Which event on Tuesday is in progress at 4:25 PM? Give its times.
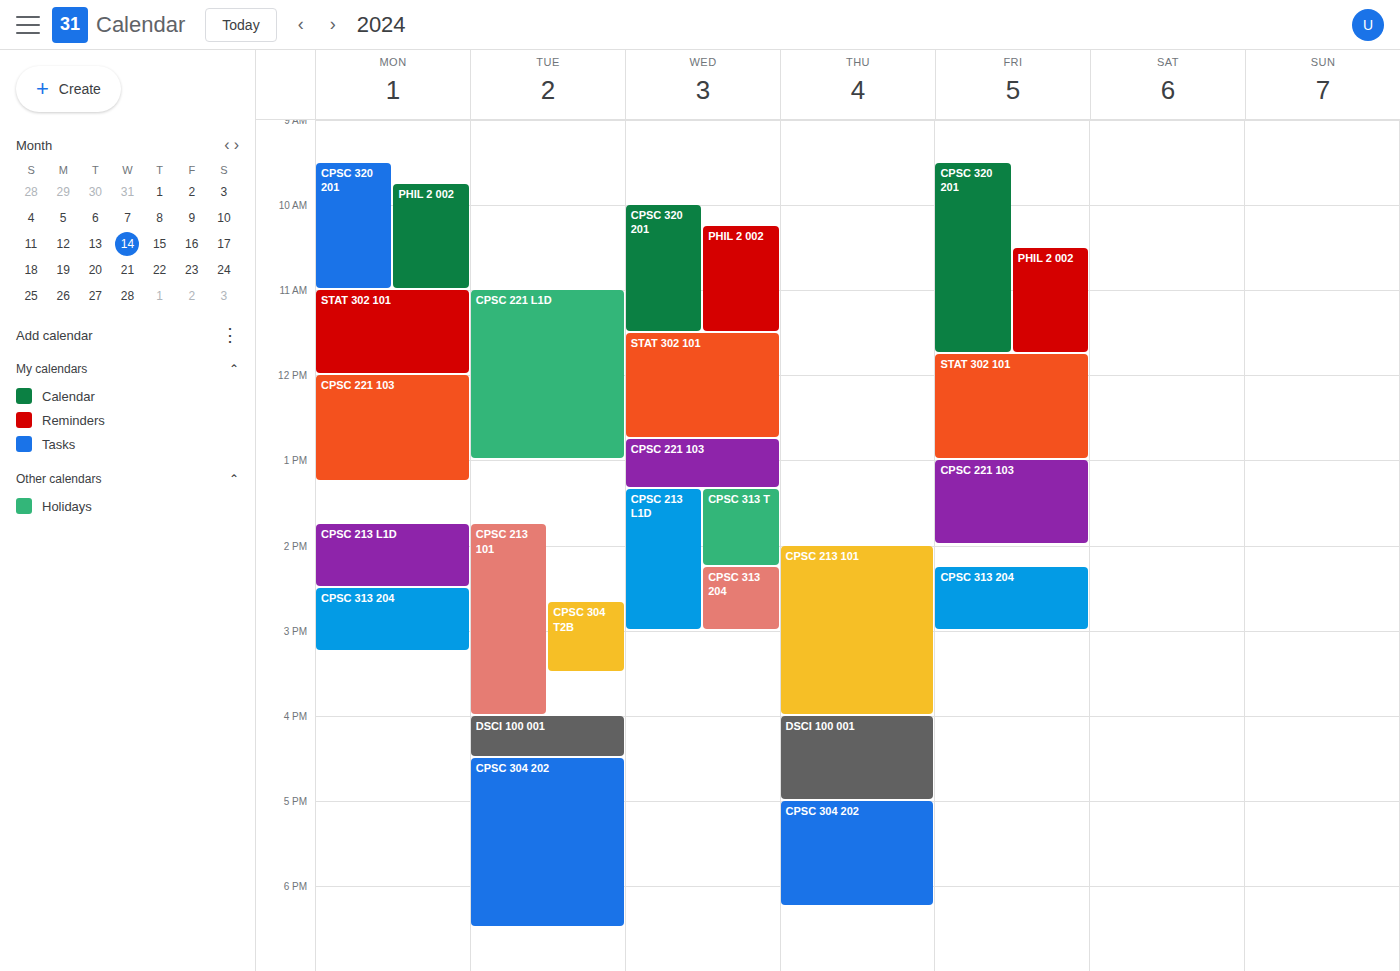
"DSCI 100 001", 4:00 PM to 4:30 PM